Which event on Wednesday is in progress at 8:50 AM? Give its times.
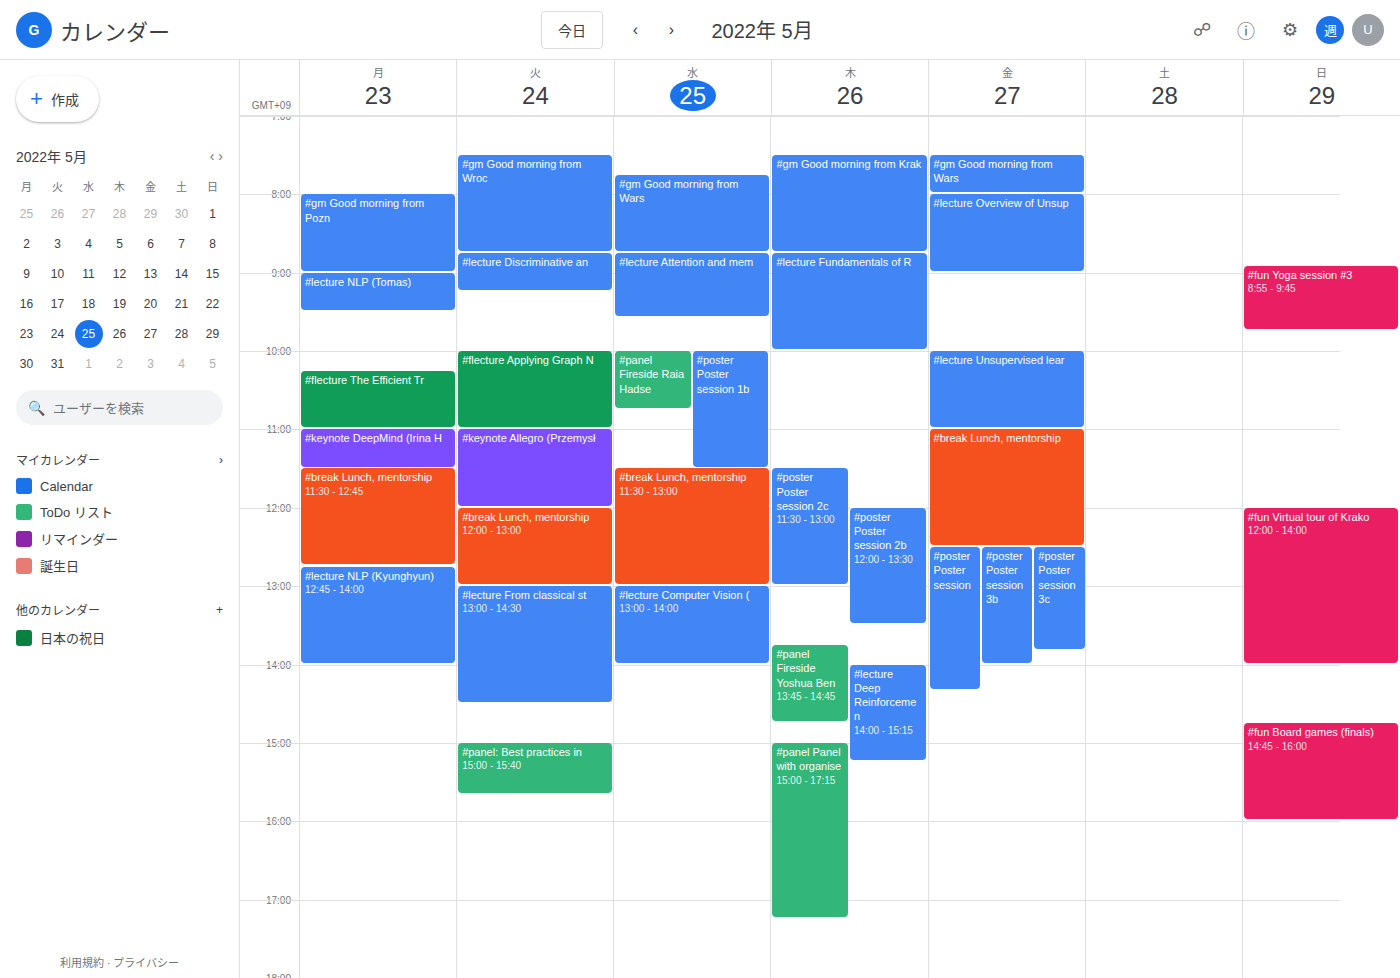
"#lecture Attention and mem", 8:45 AM to 9:35 AM